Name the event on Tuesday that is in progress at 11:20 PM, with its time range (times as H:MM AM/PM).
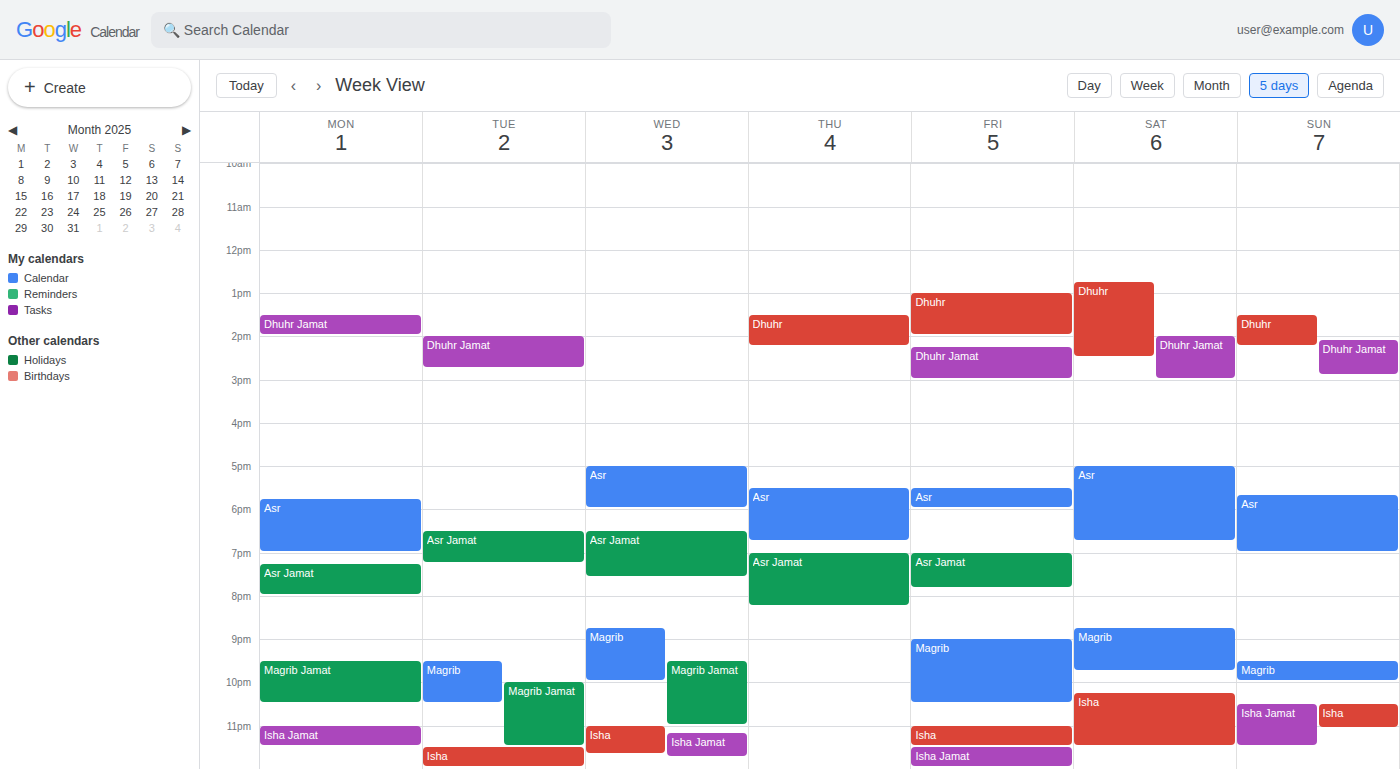
"Magrib Jamat", 10:00 PM to 11:30 PM